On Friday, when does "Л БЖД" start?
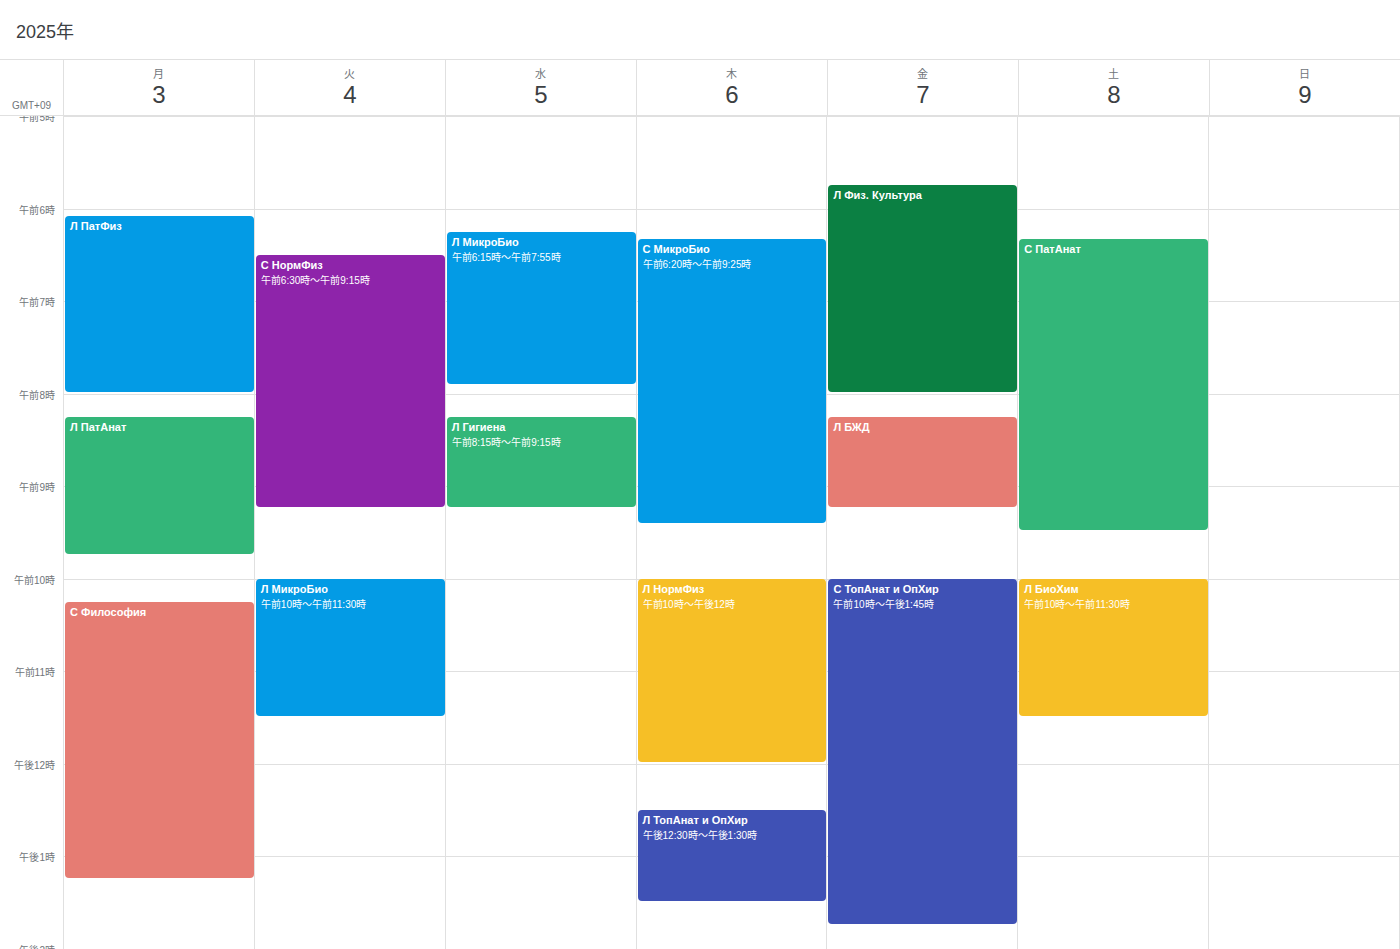
8:15 AM